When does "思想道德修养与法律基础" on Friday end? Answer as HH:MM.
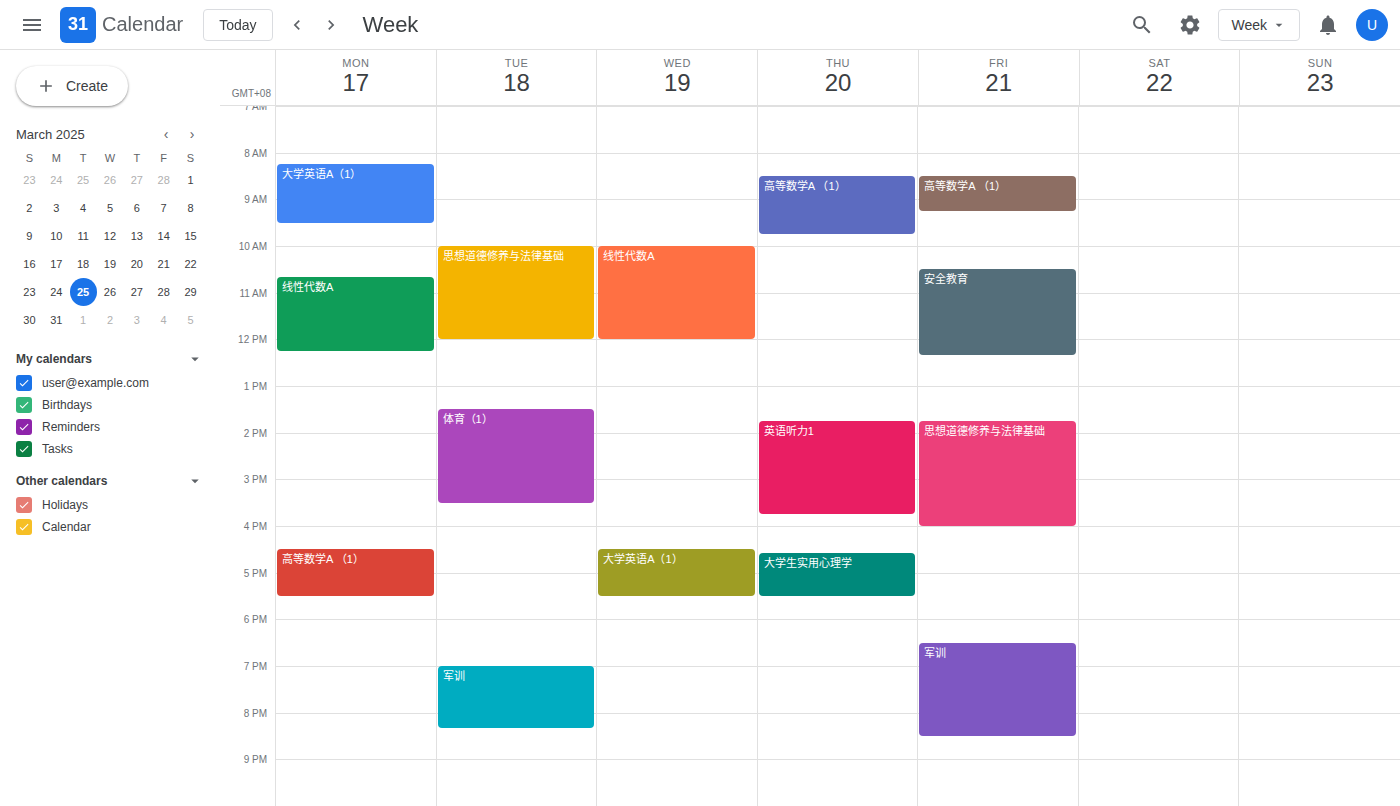
16:00